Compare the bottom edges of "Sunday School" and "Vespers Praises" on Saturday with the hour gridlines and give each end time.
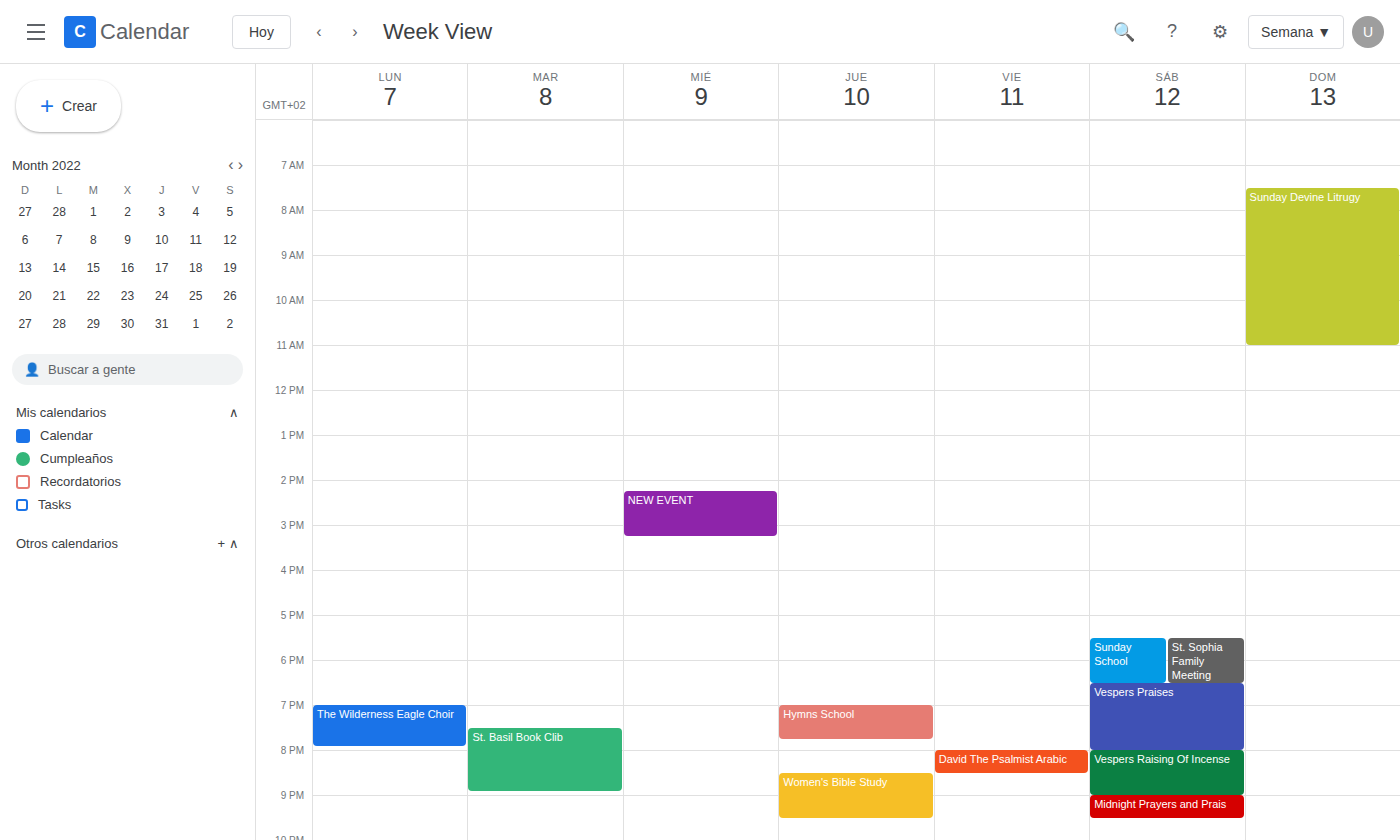
"Sunday School": 6:30 PM, halfway between the 6 PM and 7 PM lines. "Vespers Praises": 8:00 PM, exactly on the 8 PM line.